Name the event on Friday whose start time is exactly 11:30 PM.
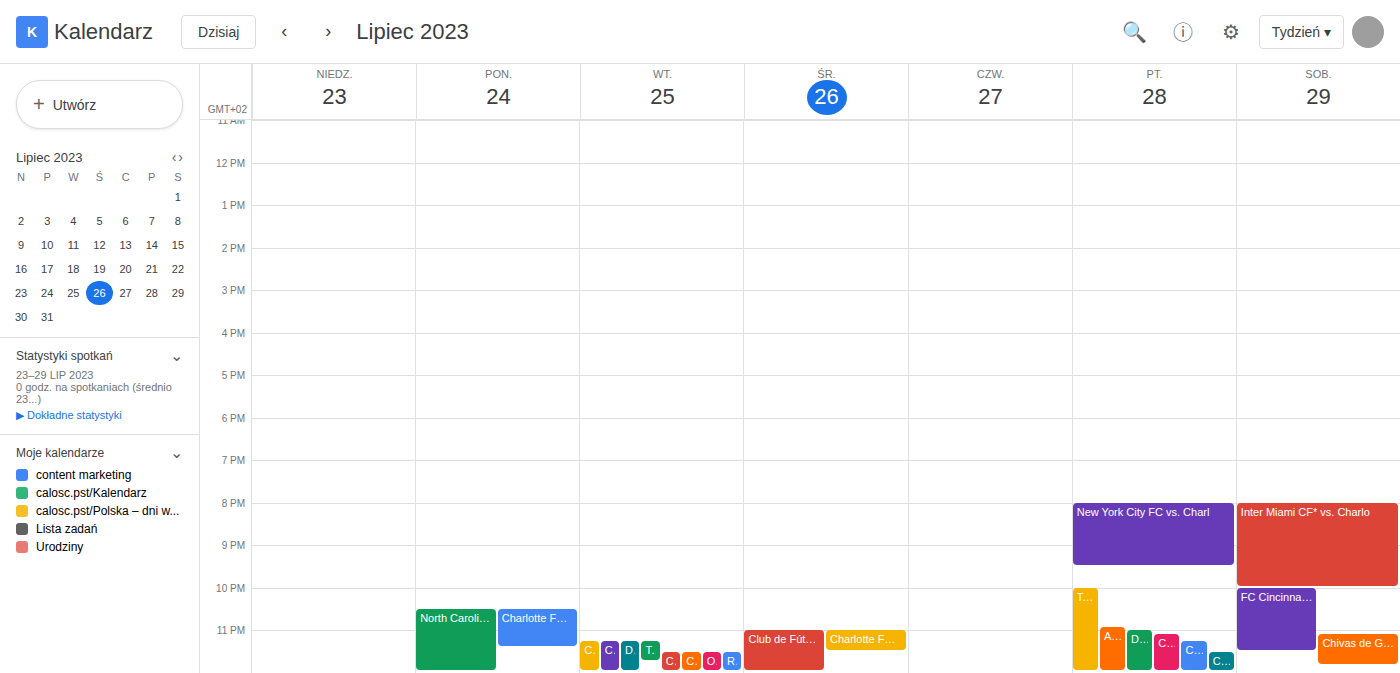
"Charlotte FC vs. D.C. Unit"